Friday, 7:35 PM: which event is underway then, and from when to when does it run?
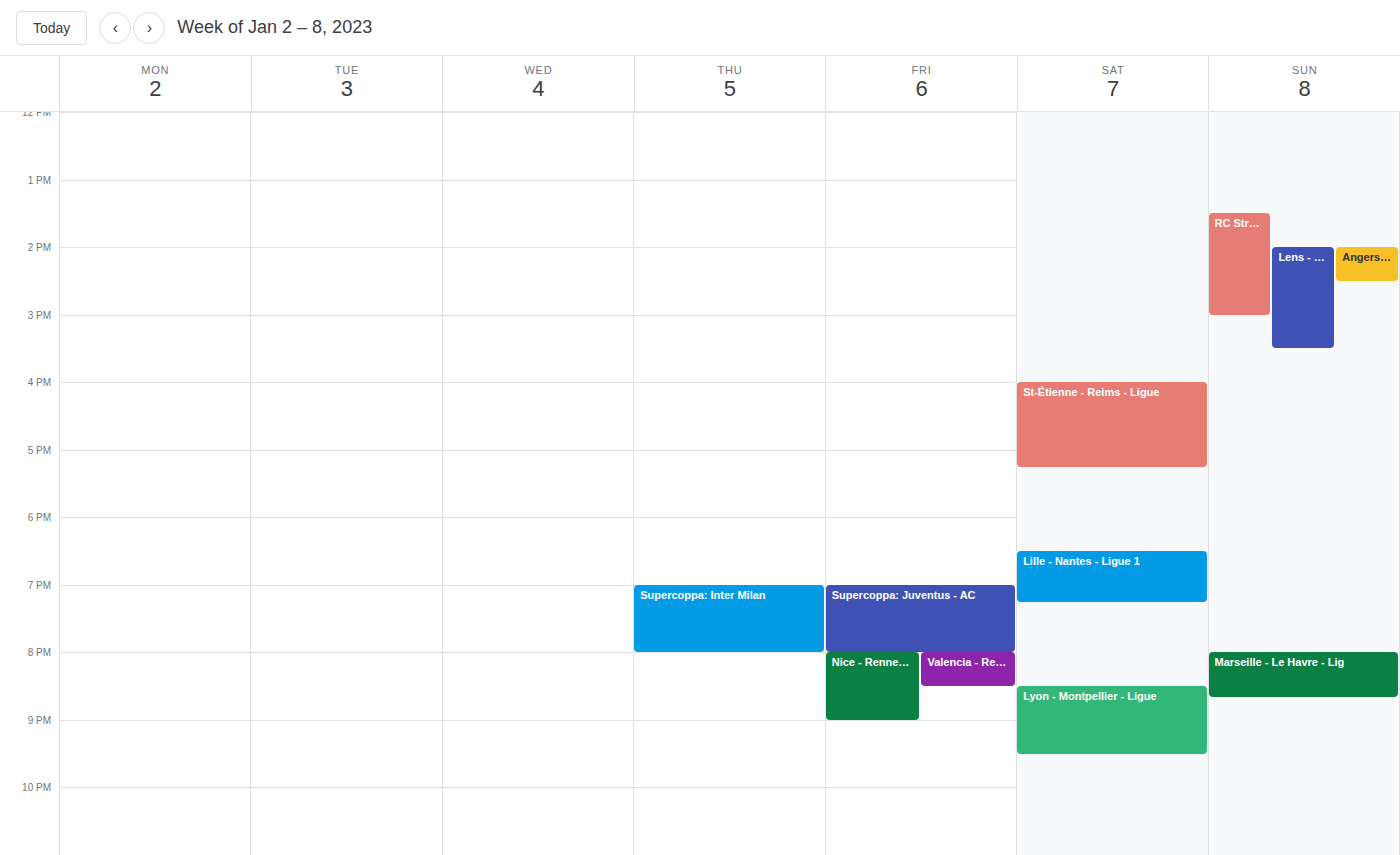
"Supercoppa: Juventus - AC", 7:00 PM to 8:00 PM